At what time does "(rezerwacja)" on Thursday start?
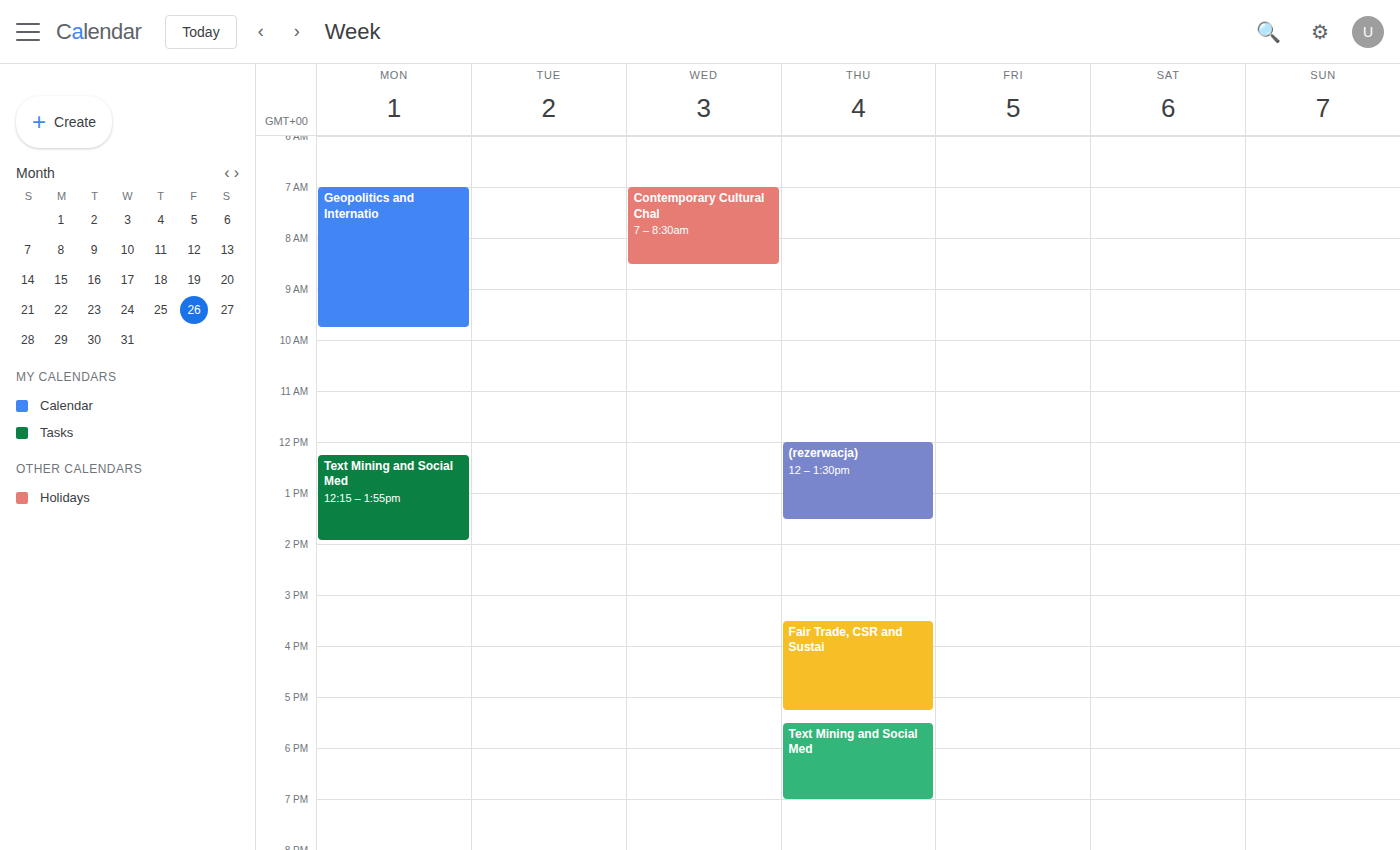
12:00 PM